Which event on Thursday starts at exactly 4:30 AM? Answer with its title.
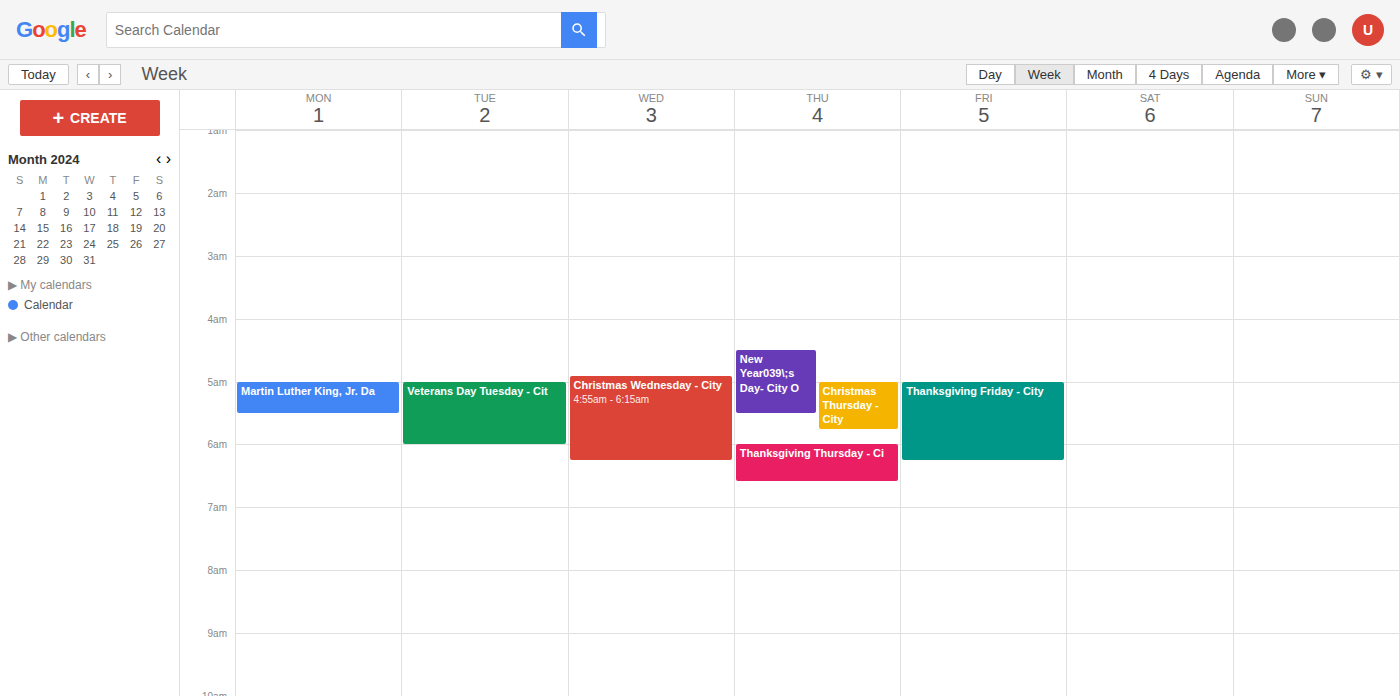
"New Year039\;s Day- City O"